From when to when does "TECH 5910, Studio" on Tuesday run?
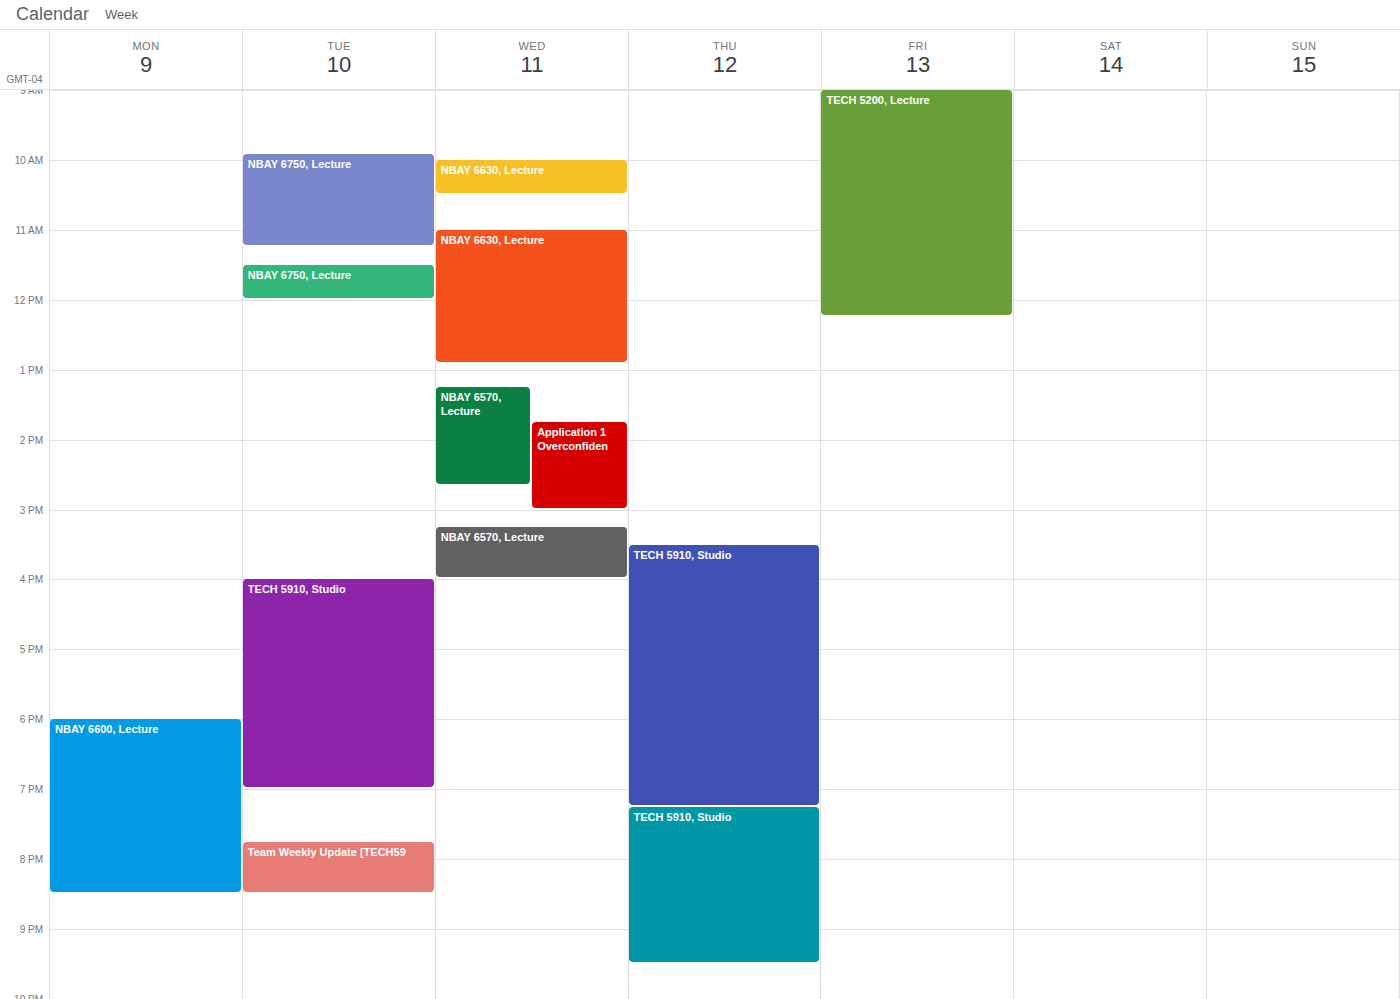
16:00 to 19:00